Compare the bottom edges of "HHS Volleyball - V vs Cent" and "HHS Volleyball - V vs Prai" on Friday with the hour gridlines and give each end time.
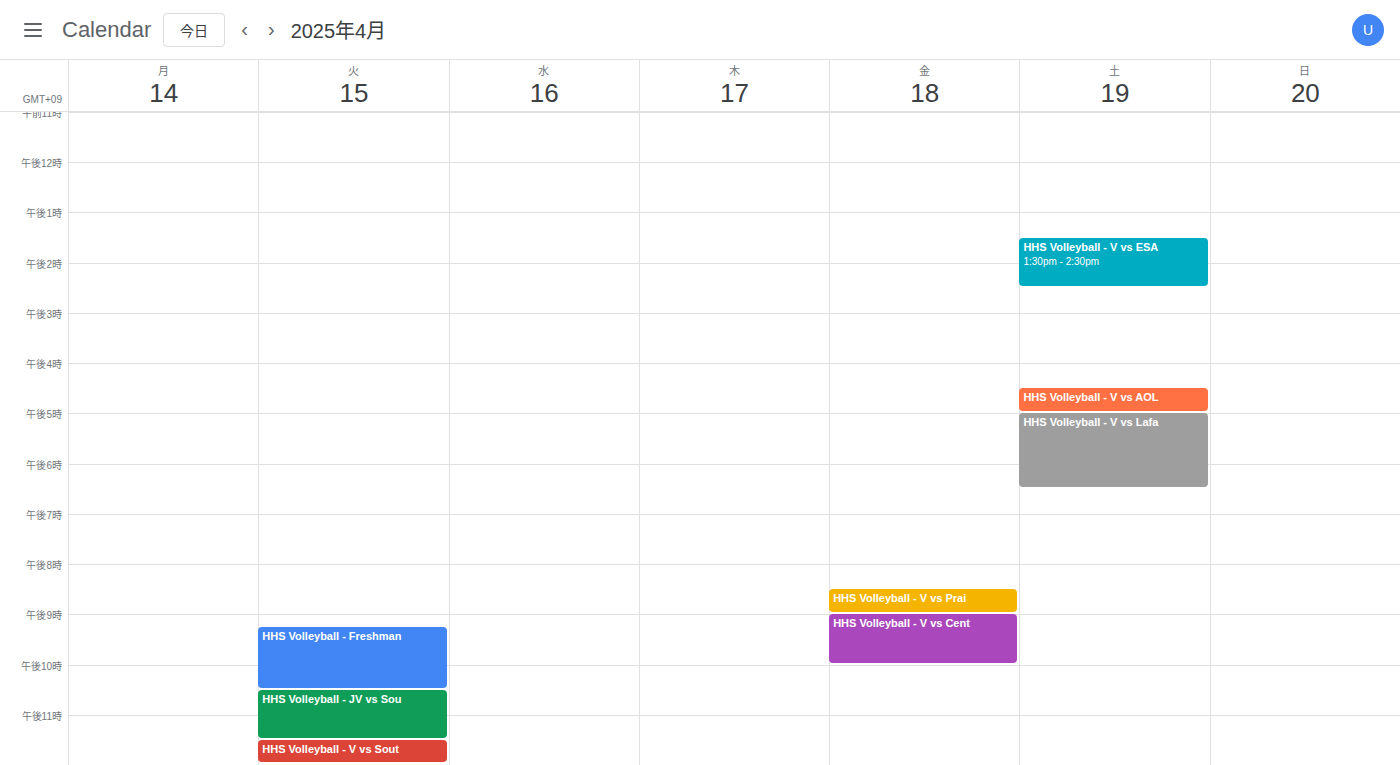
"HHS Volleyball - V vs Cent": 10:00 PM, exactly on the 10 PM line. "HHS Volleyball - V vs Prai": 9:00 PM, exactly on the 9 PM line.